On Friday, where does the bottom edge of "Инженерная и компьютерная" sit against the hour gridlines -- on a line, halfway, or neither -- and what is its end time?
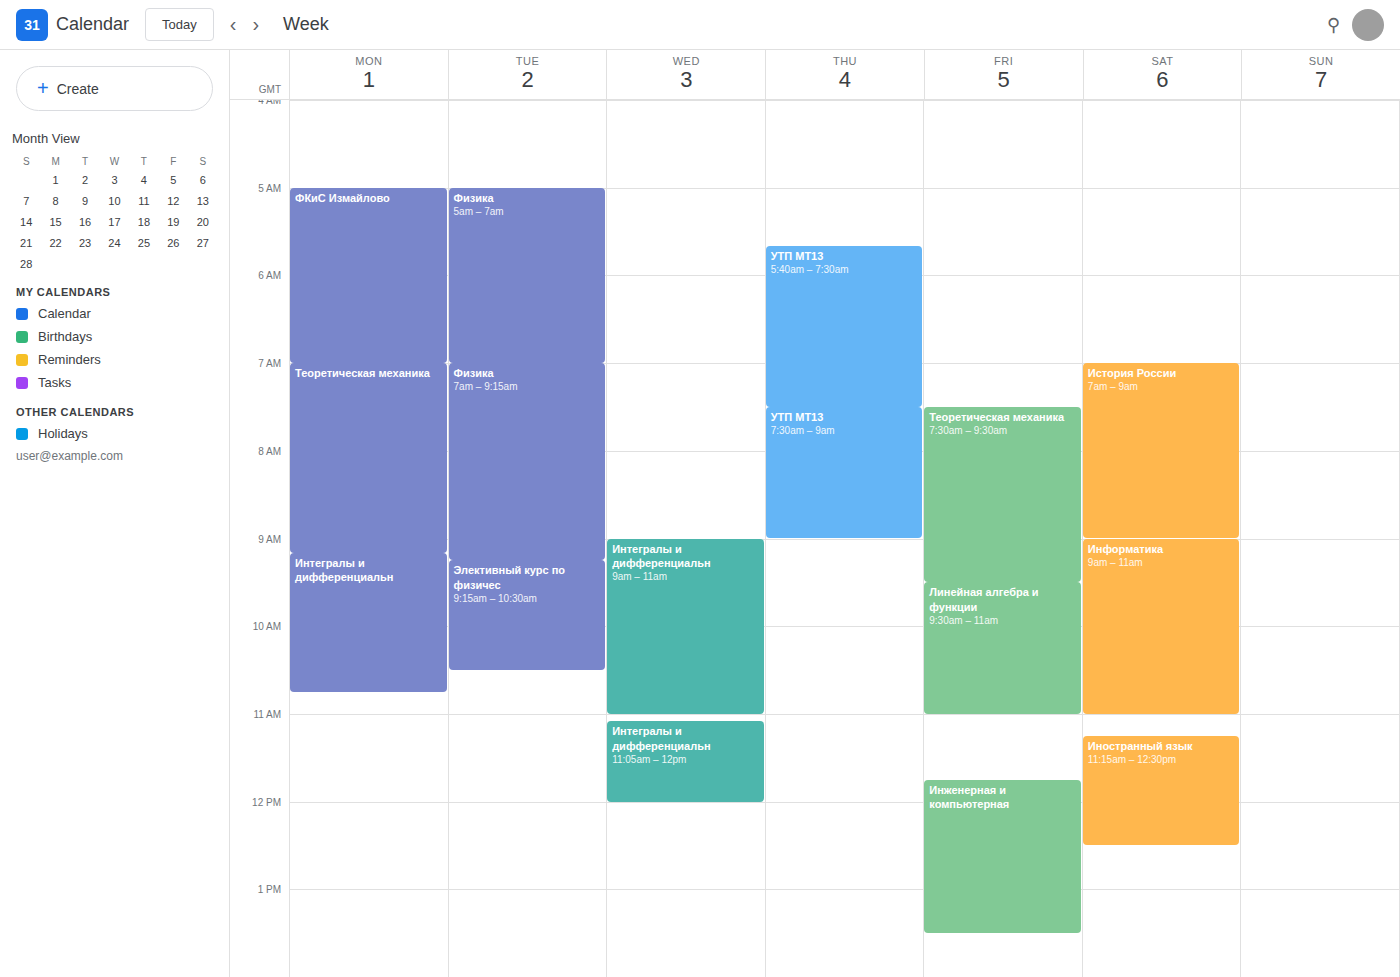
1:30 PM -- halfway between the 1 PM and 2 PM lines.